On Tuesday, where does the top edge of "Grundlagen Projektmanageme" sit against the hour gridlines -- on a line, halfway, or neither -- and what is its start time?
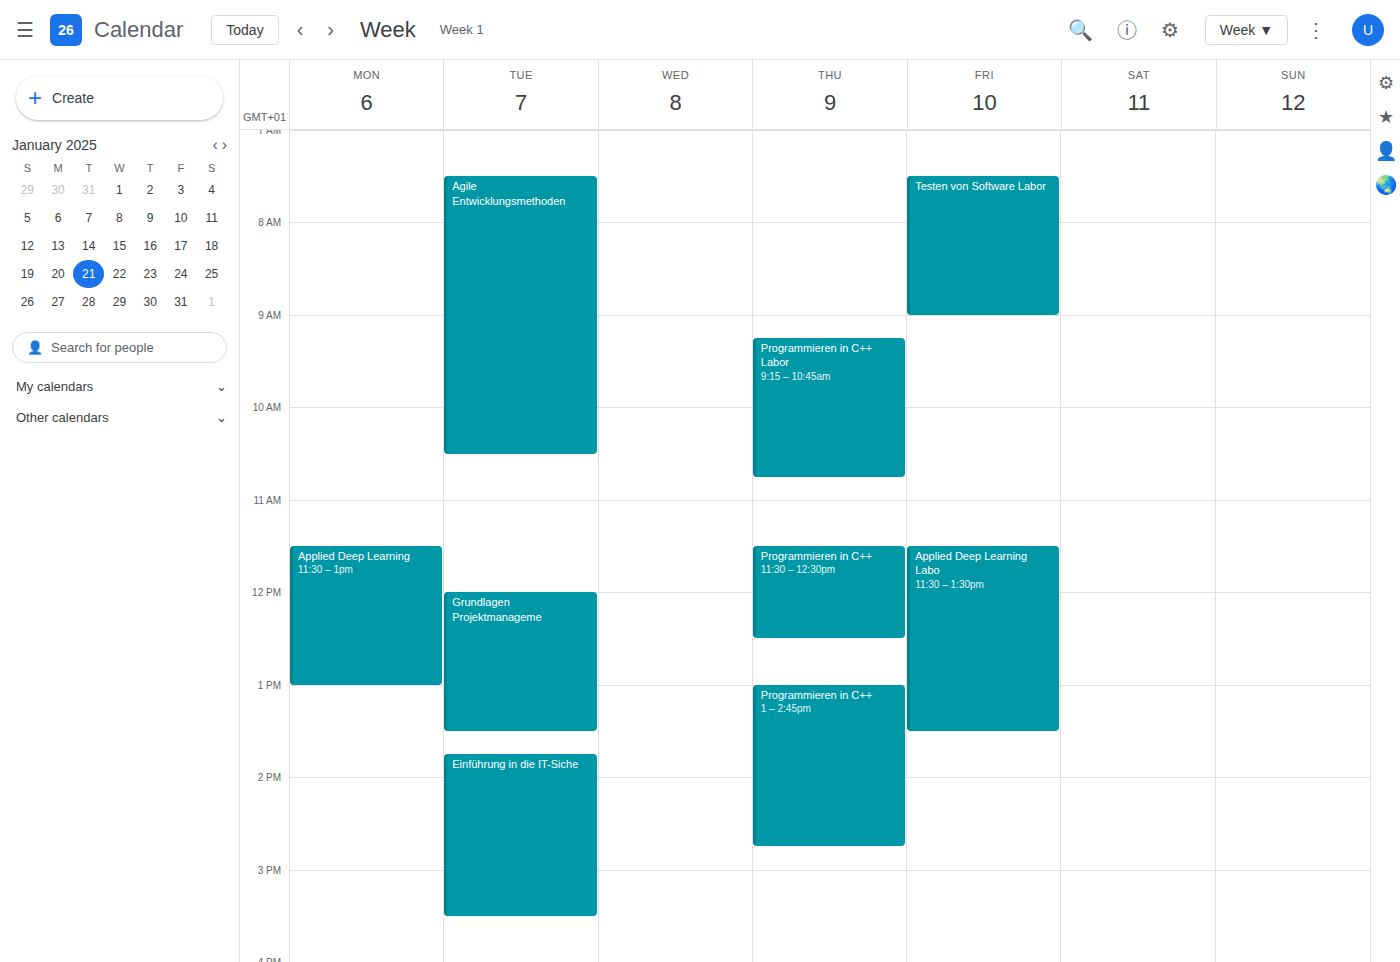
12:00 PM -- exactly on the 12 PM line.